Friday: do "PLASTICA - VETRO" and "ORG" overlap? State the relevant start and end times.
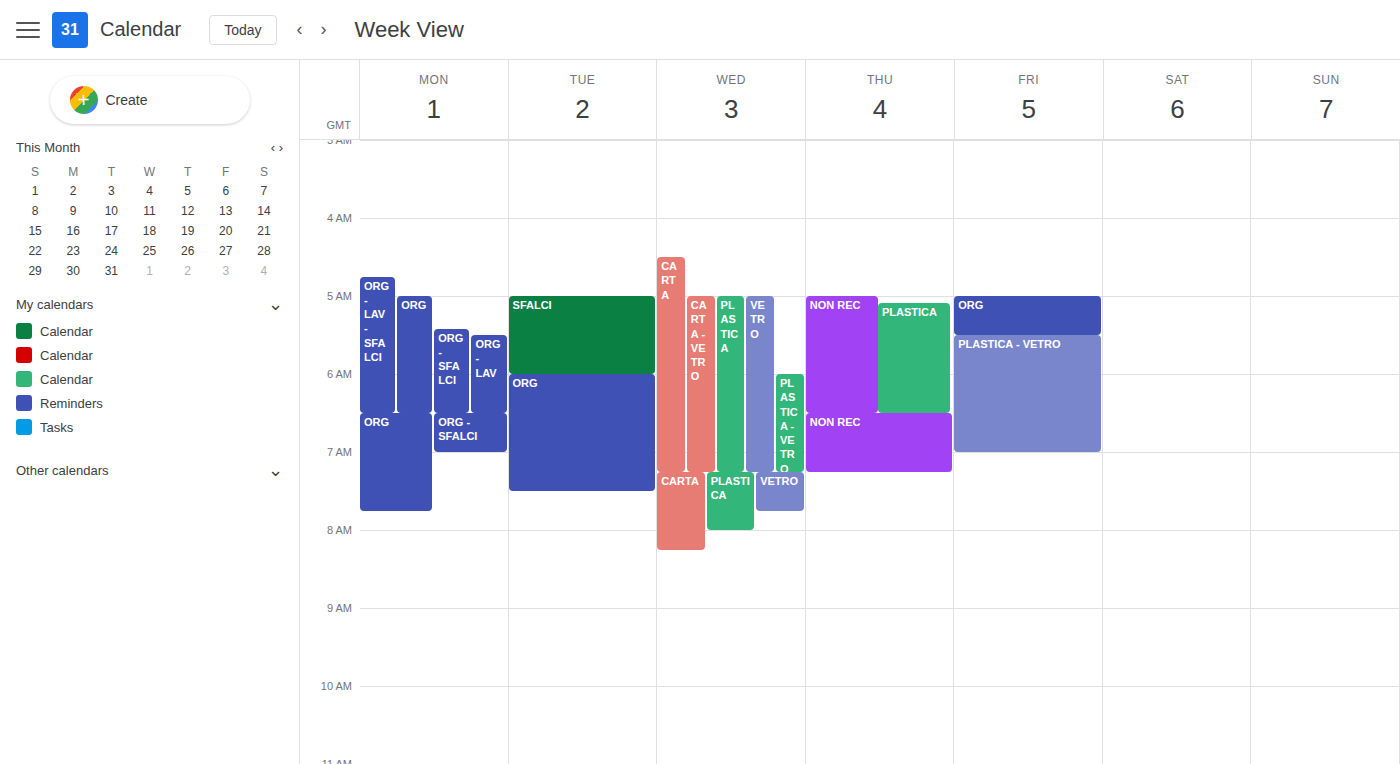
"ORG" ends at 5:30 AM, exactly when "PLASTICA - VETRO" starts -- they touch but do not overlap.